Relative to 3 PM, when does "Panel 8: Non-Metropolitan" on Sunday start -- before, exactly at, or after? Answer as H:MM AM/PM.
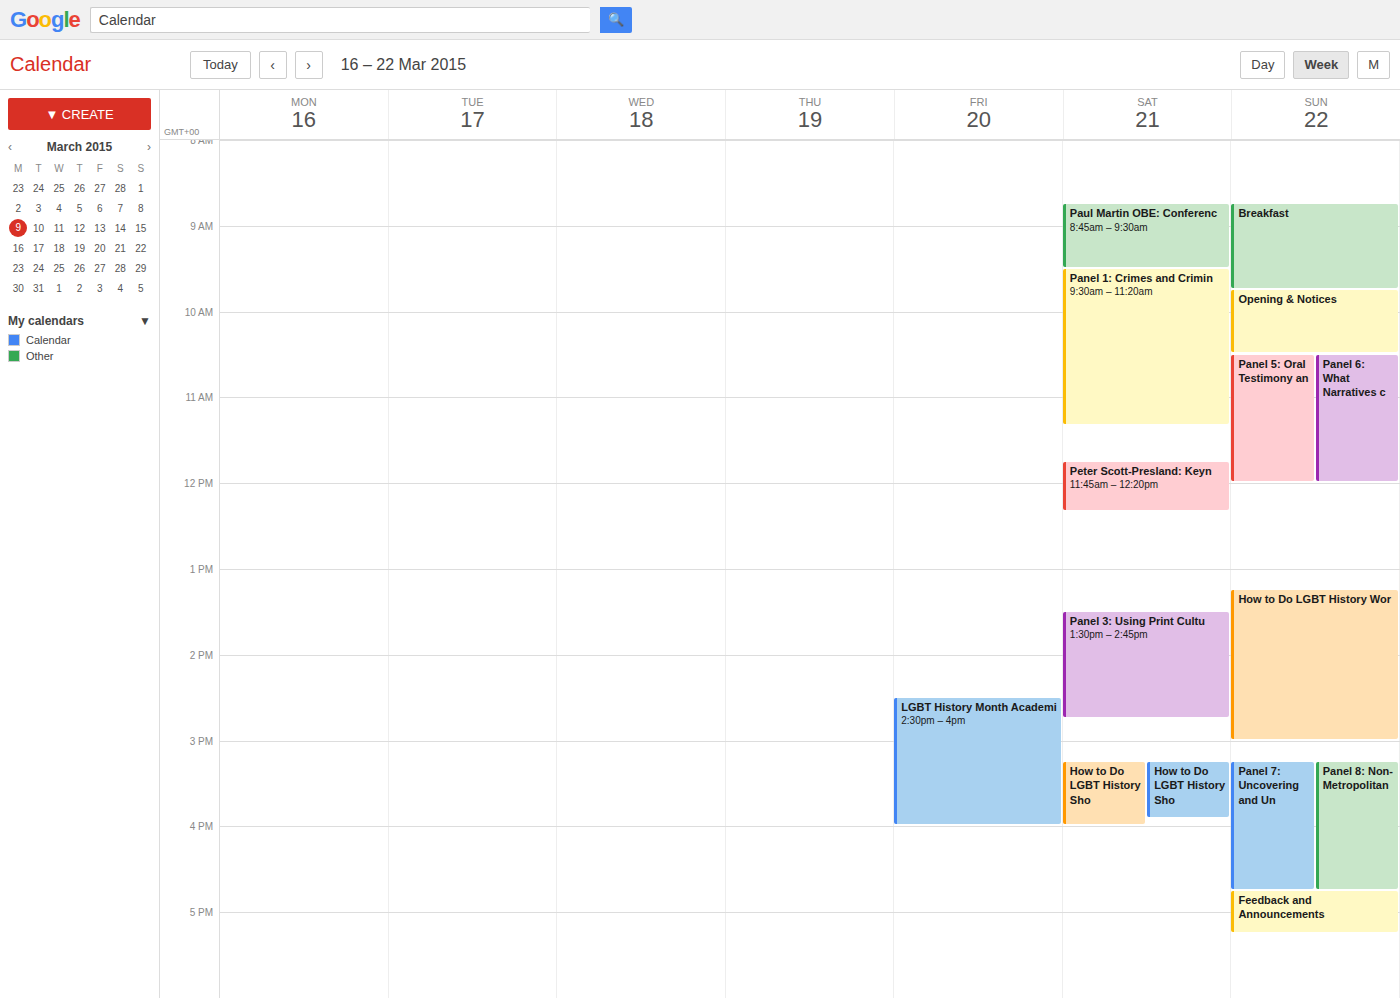
3:15 PM -- after 3 PM, 15 minutes below the 3 PM line.